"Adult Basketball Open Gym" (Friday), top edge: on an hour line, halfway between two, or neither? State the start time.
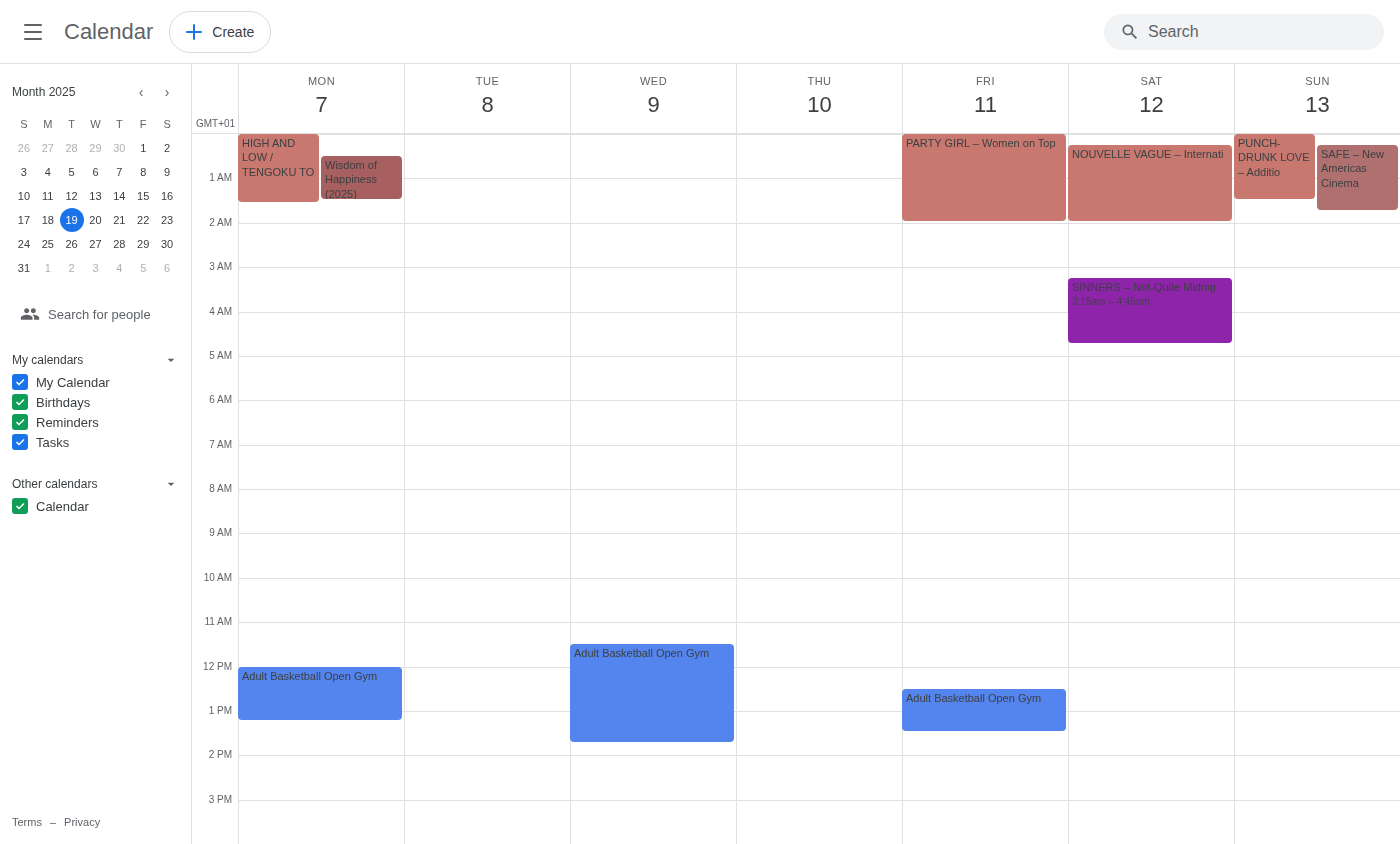
12:30 PM -- halfway between the 12 PM and 1 PM lines.